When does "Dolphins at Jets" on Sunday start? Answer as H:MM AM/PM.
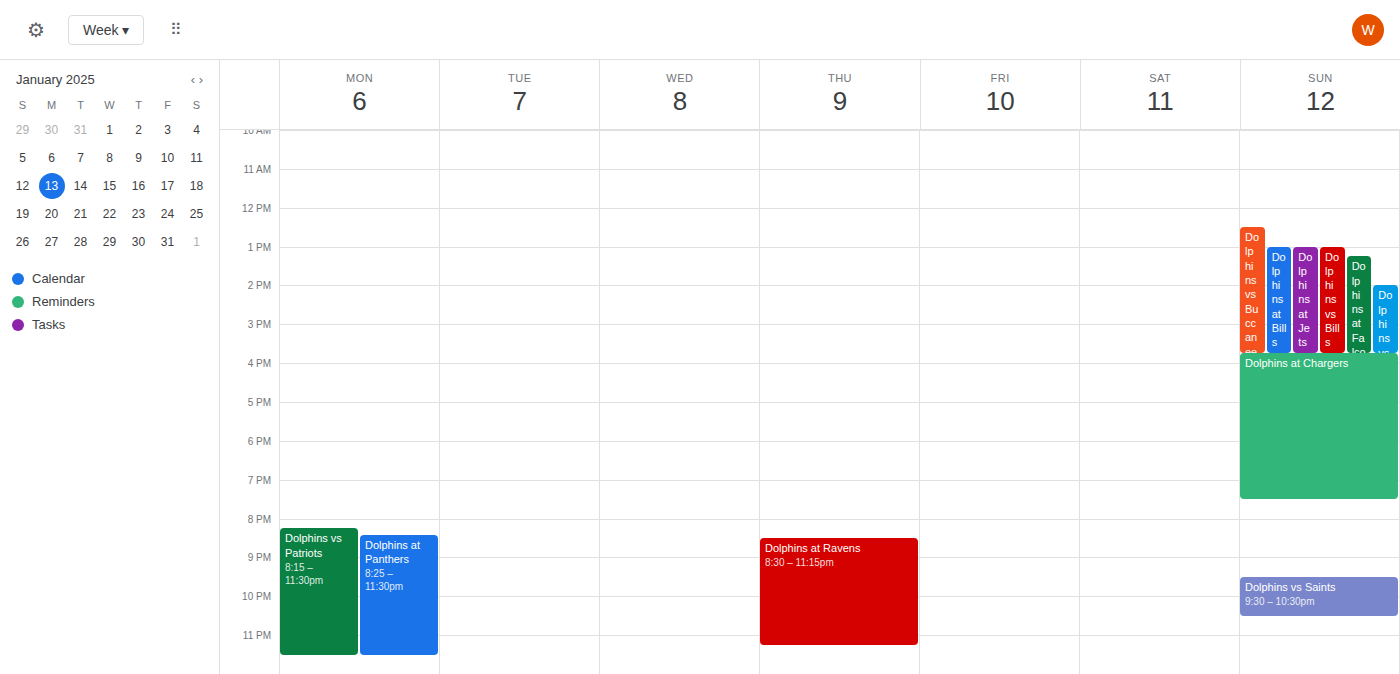
1:00 PM